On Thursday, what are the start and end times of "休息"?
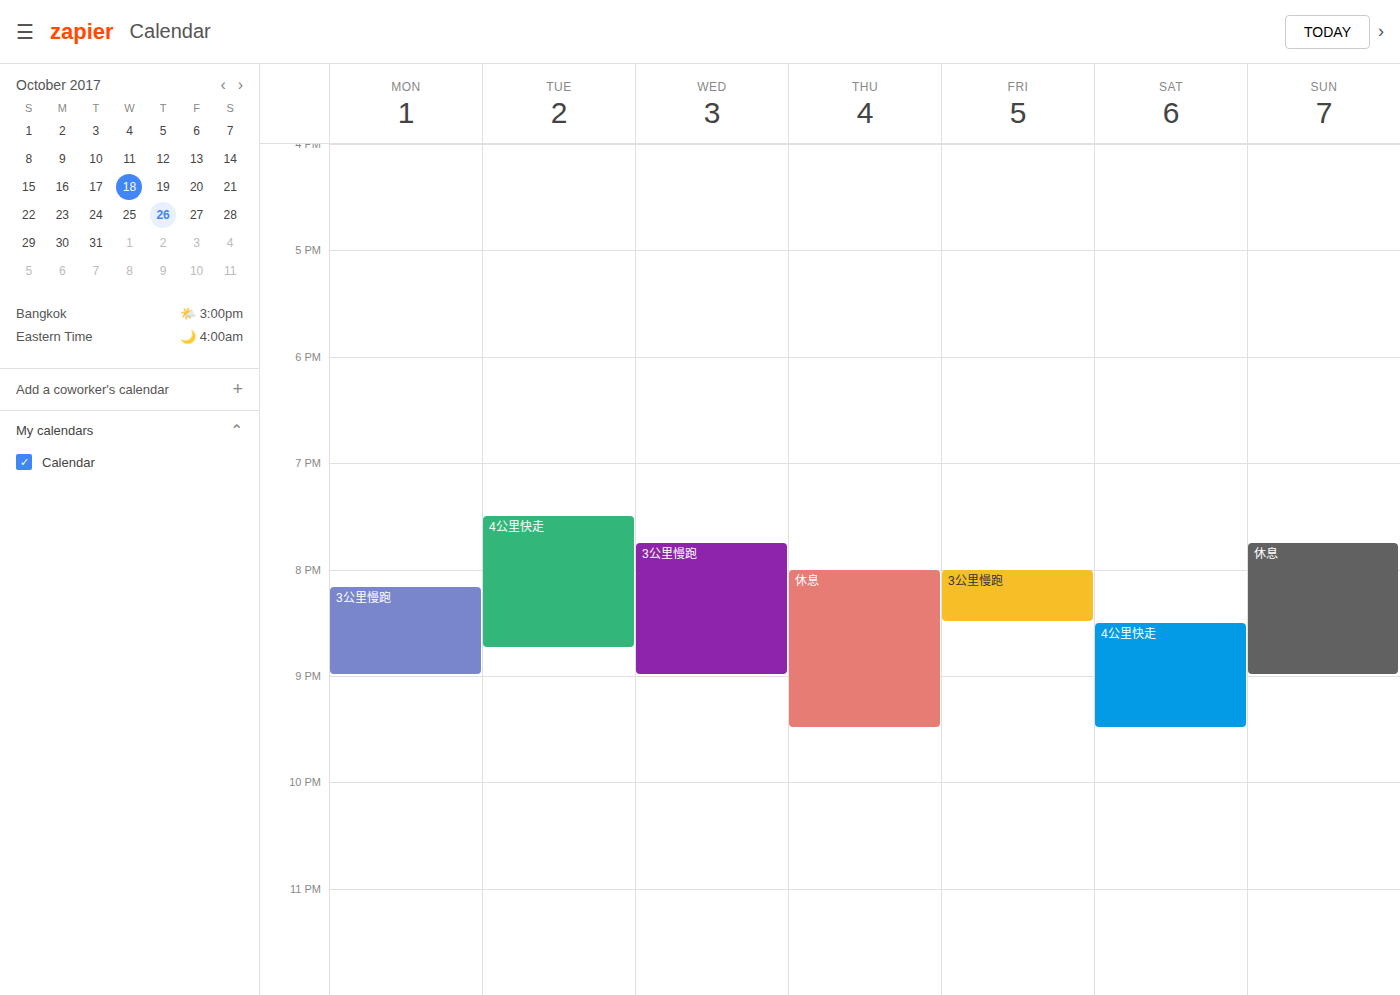
8:00 PM to 9:30 PM